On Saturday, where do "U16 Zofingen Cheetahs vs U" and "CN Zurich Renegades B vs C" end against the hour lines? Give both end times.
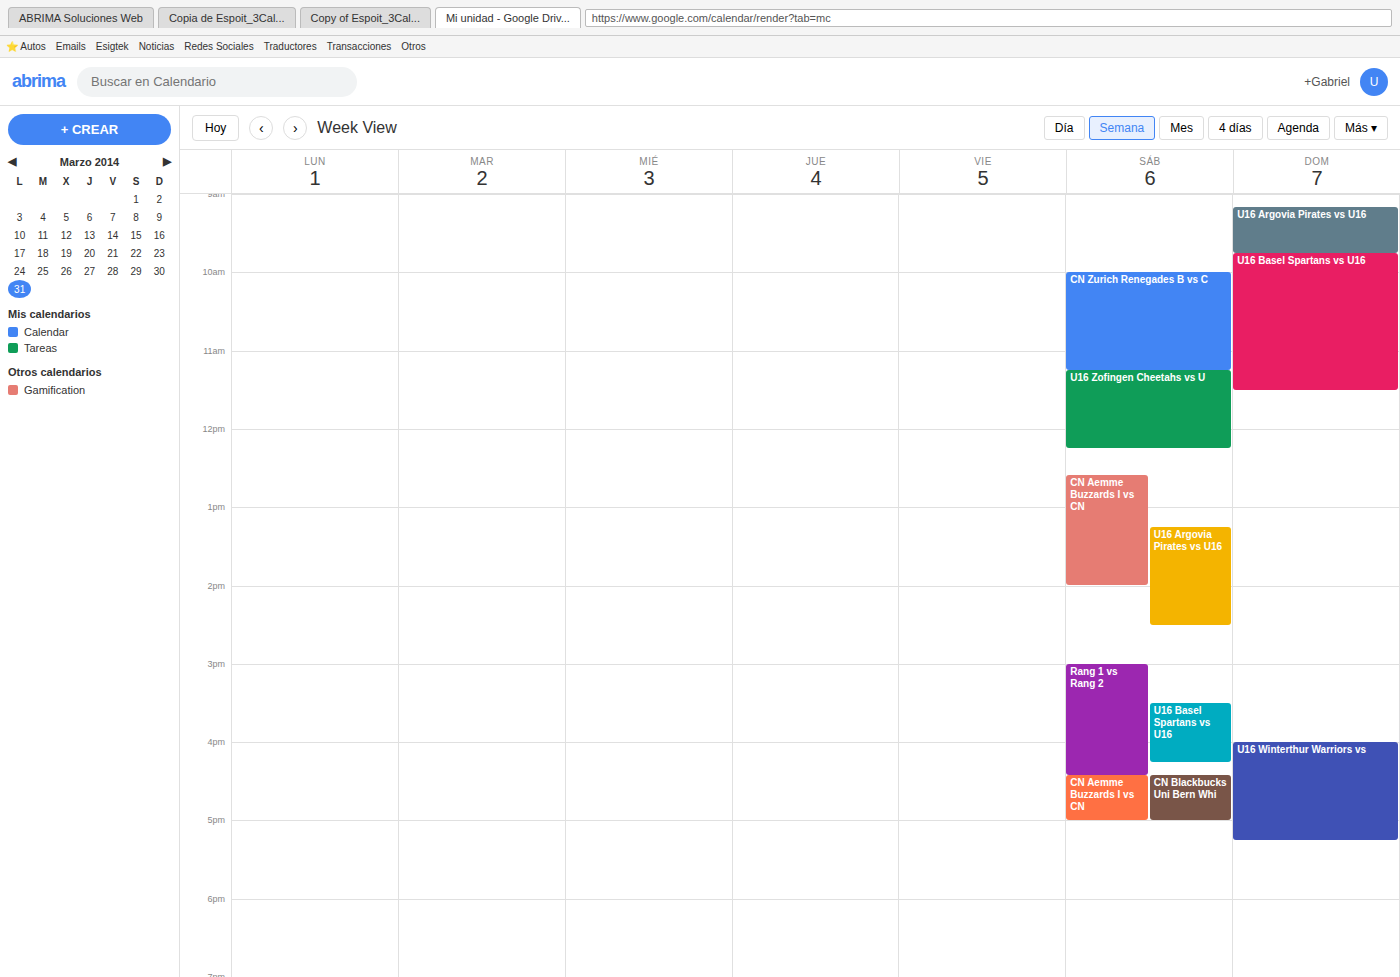
"U16 Zofingen Cheetahs vs U": 12:15, neither: a quarter of the way from the 12:00 line to the 13:00 line. "CN Zurich Renegades B vs C": 11:15, neither: a quarter of the way from the 11:00 line to the 12:00 line.